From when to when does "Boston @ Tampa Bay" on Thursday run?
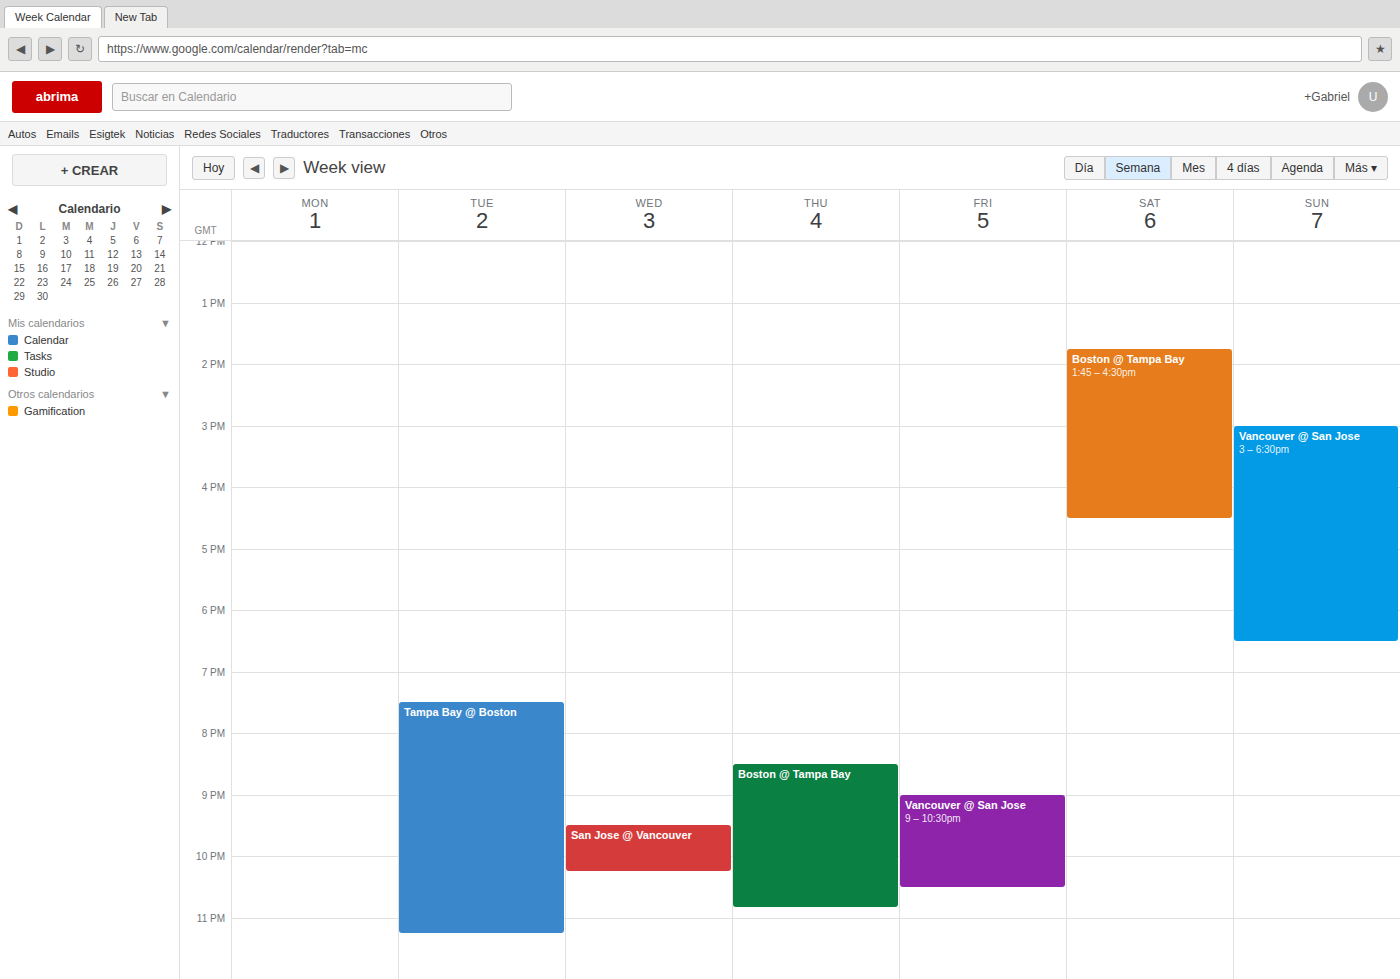
8:30 PM to 10:50 PM